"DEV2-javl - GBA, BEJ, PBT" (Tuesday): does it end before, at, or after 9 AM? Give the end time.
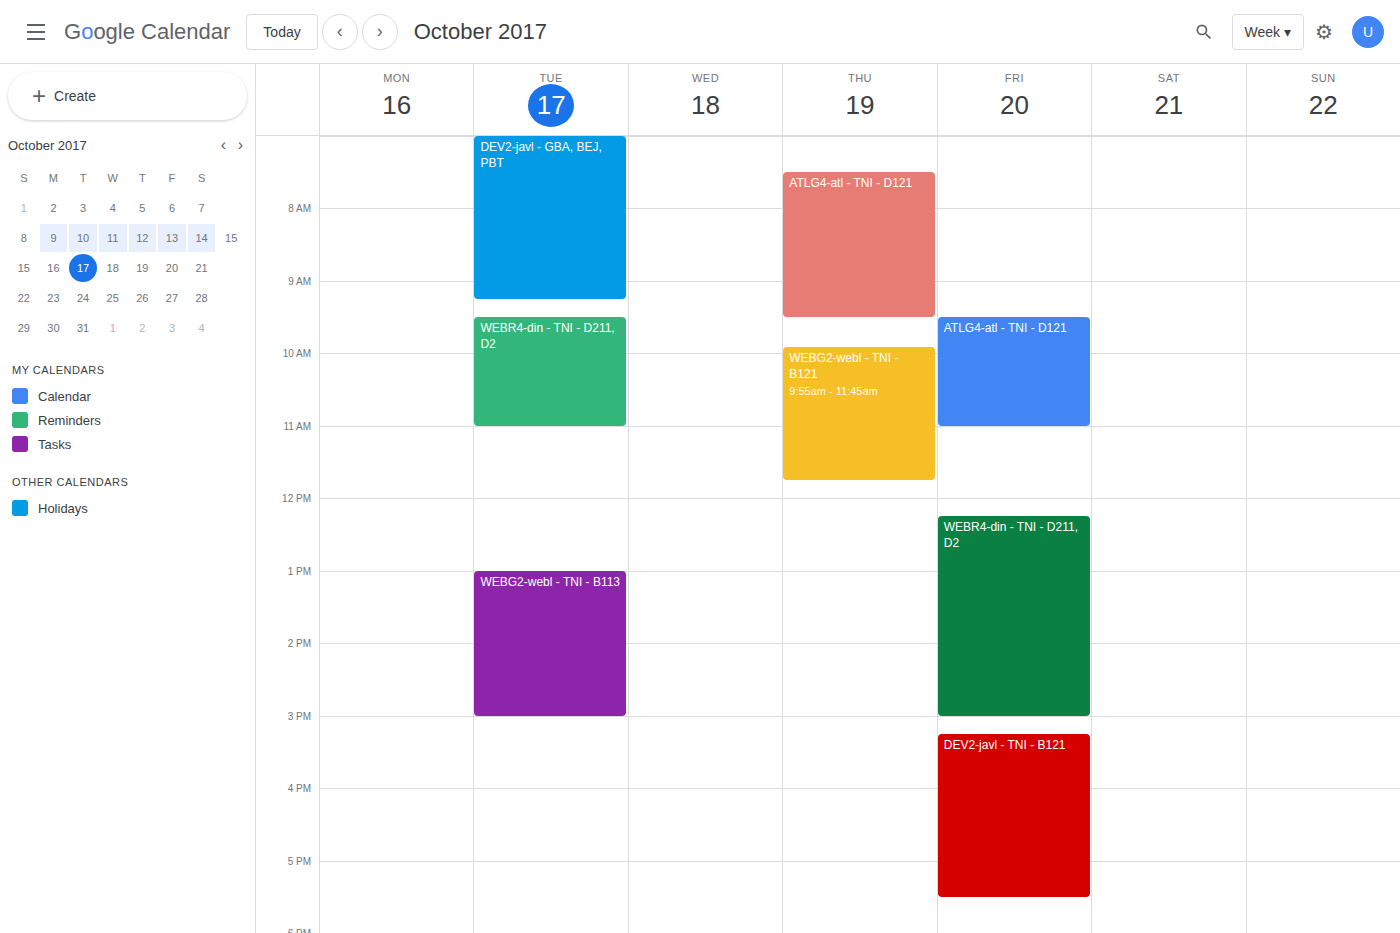
9:15 AM -- after 9 AM, 15 minutes below the 9 AM line.